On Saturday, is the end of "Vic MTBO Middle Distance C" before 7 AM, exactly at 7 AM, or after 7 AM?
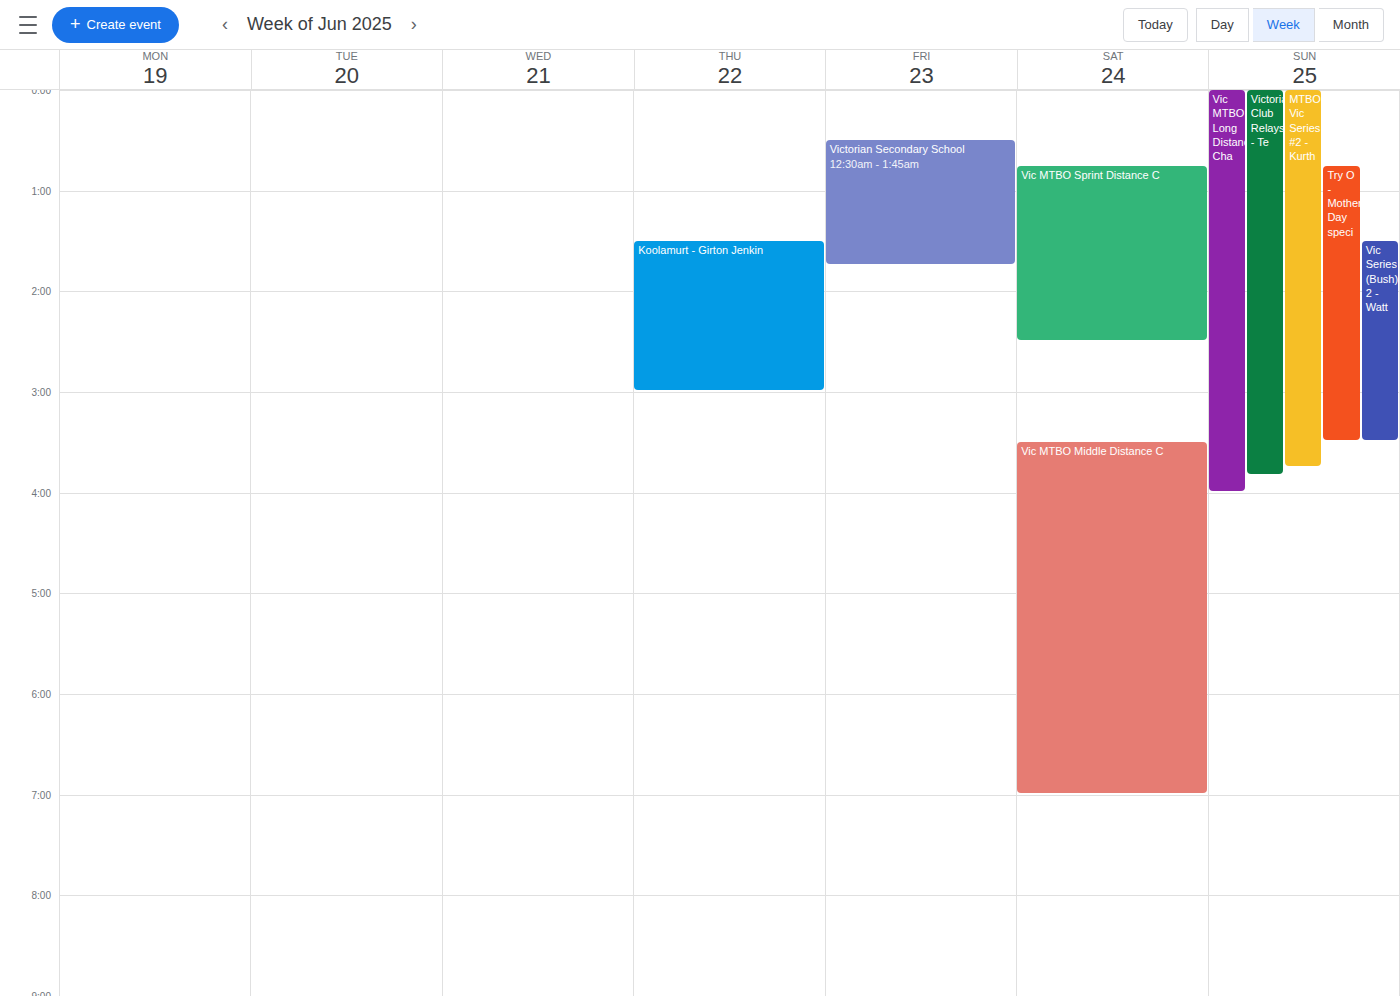
7:00 AM -- exactly at 7 AM, on the 7 AM line.